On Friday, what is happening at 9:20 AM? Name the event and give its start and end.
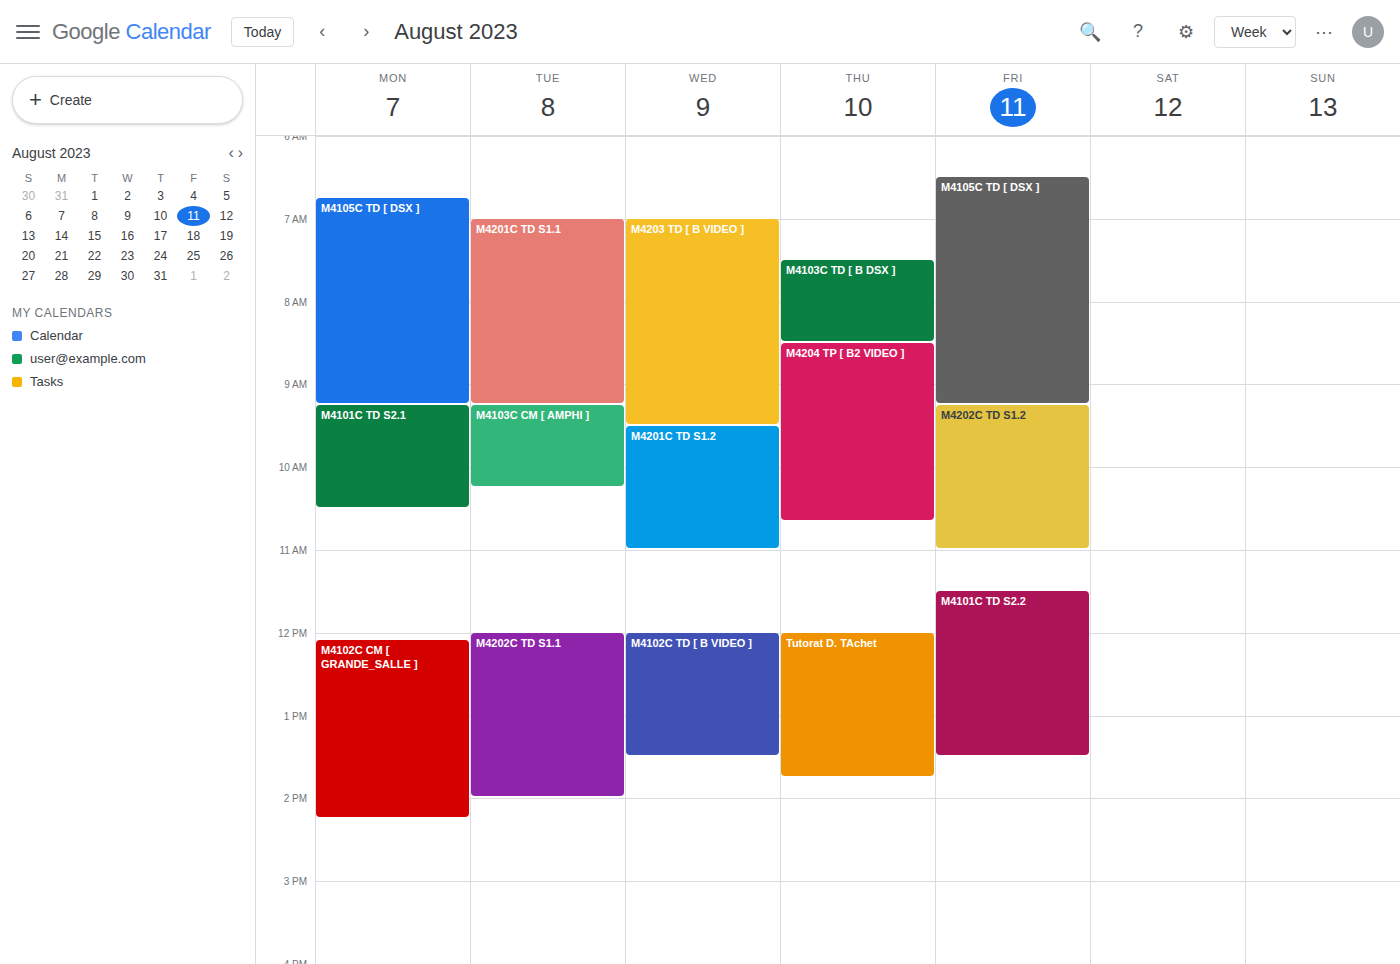
"M4202C TD S1.2", 9:15 AM to 11:00 AM